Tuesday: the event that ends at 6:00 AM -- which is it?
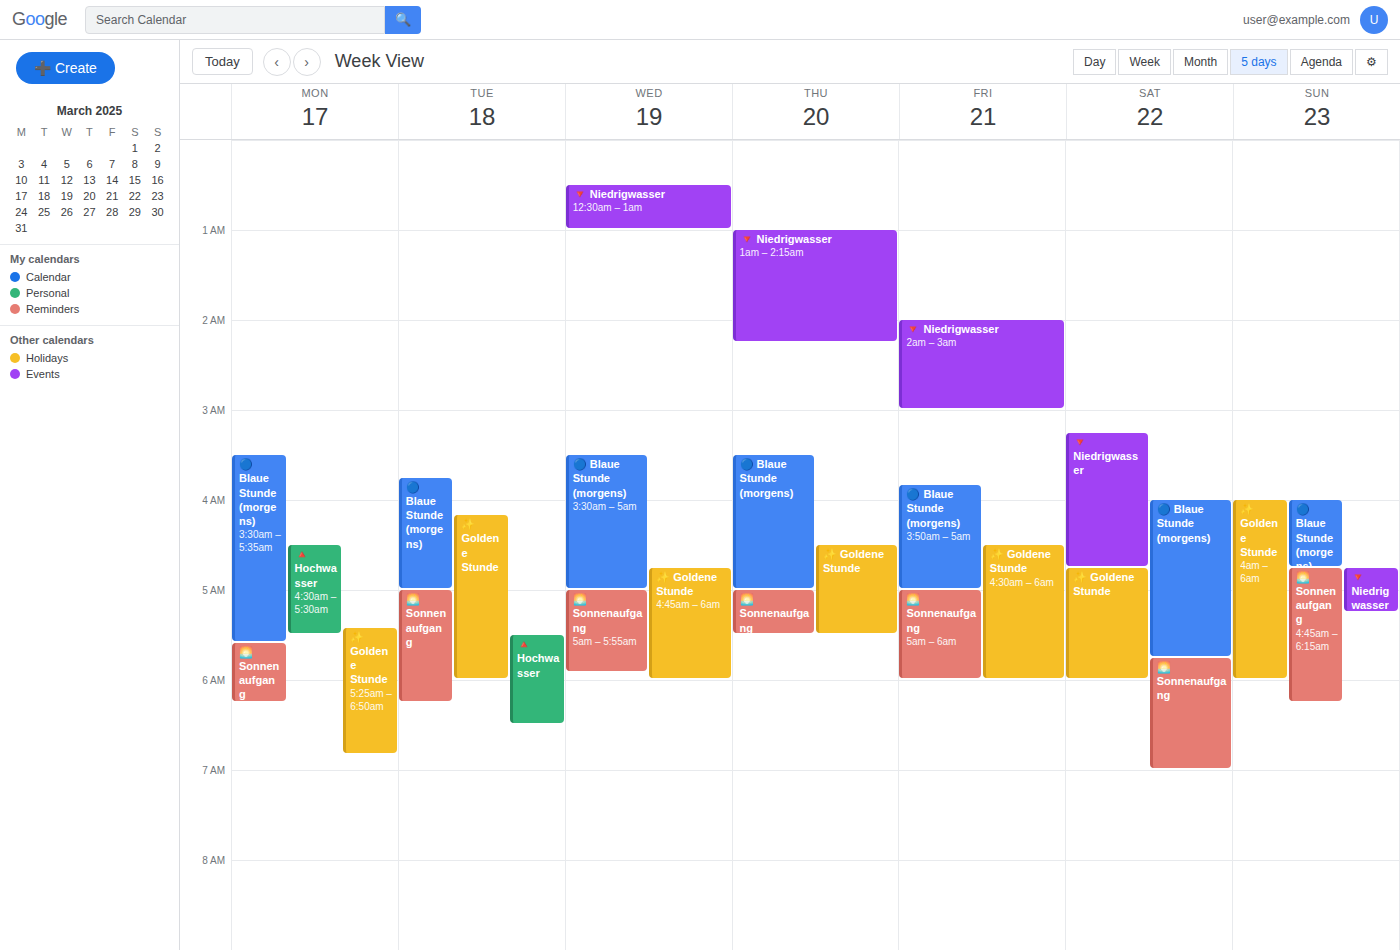
"✨ Goldene Stunde"